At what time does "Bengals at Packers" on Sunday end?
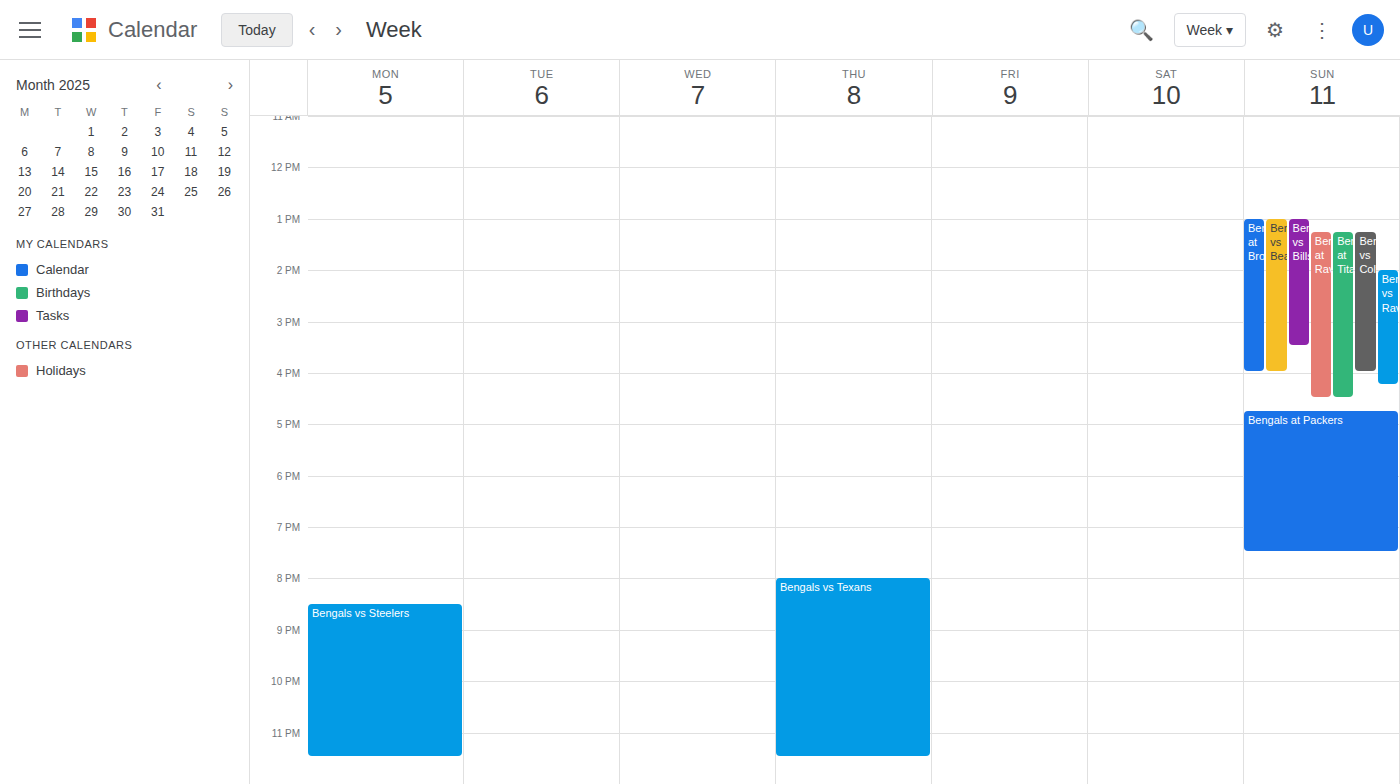
7:30 PM